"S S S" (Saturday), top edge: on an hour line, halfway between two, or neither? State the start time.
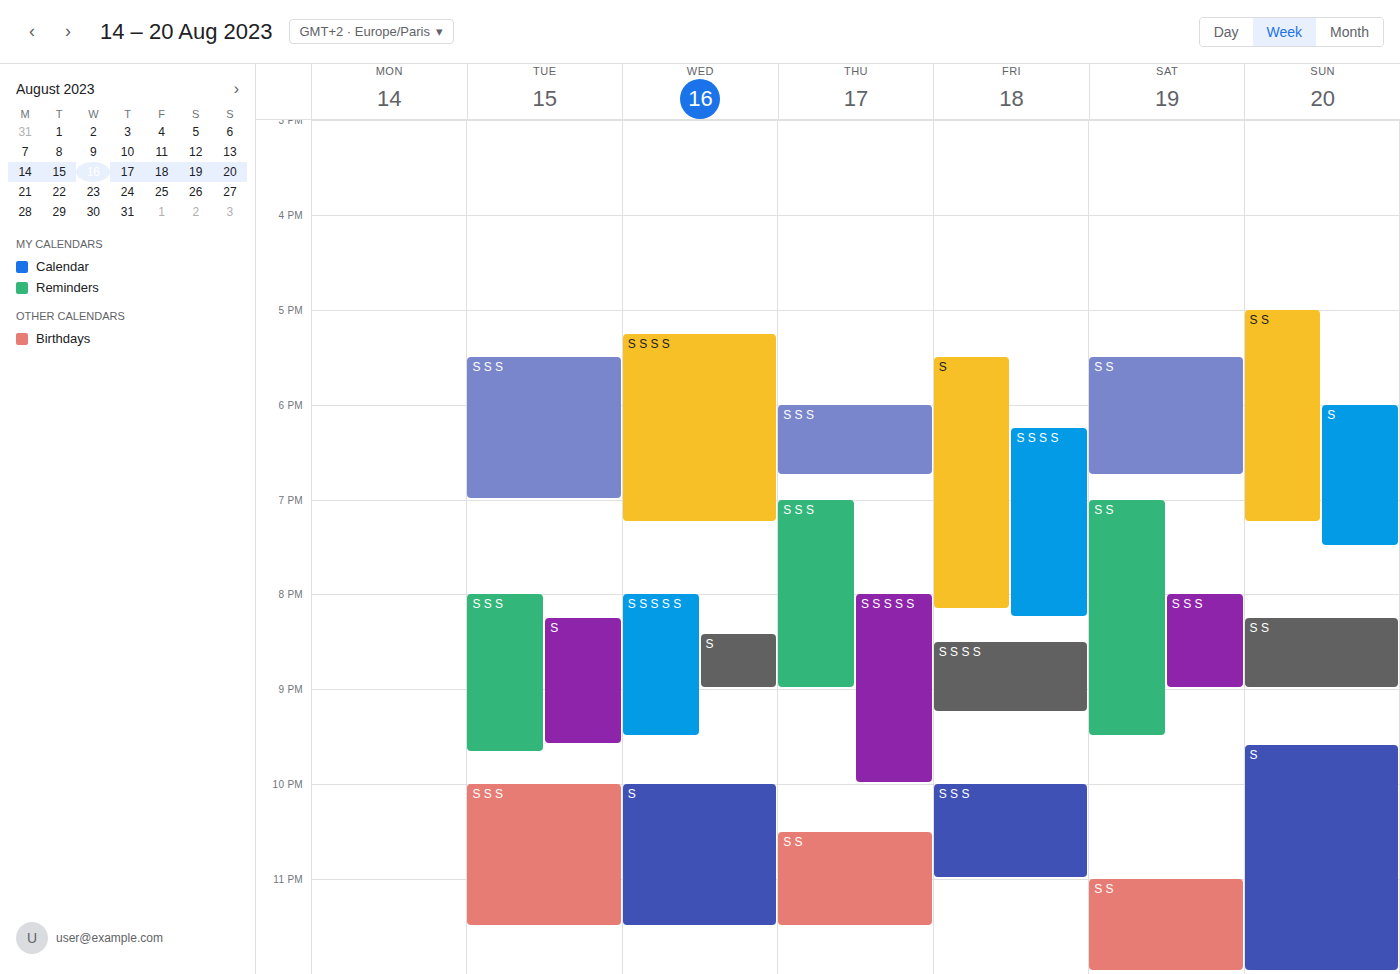
8:00 PM -- exactly on the 8 PM line.